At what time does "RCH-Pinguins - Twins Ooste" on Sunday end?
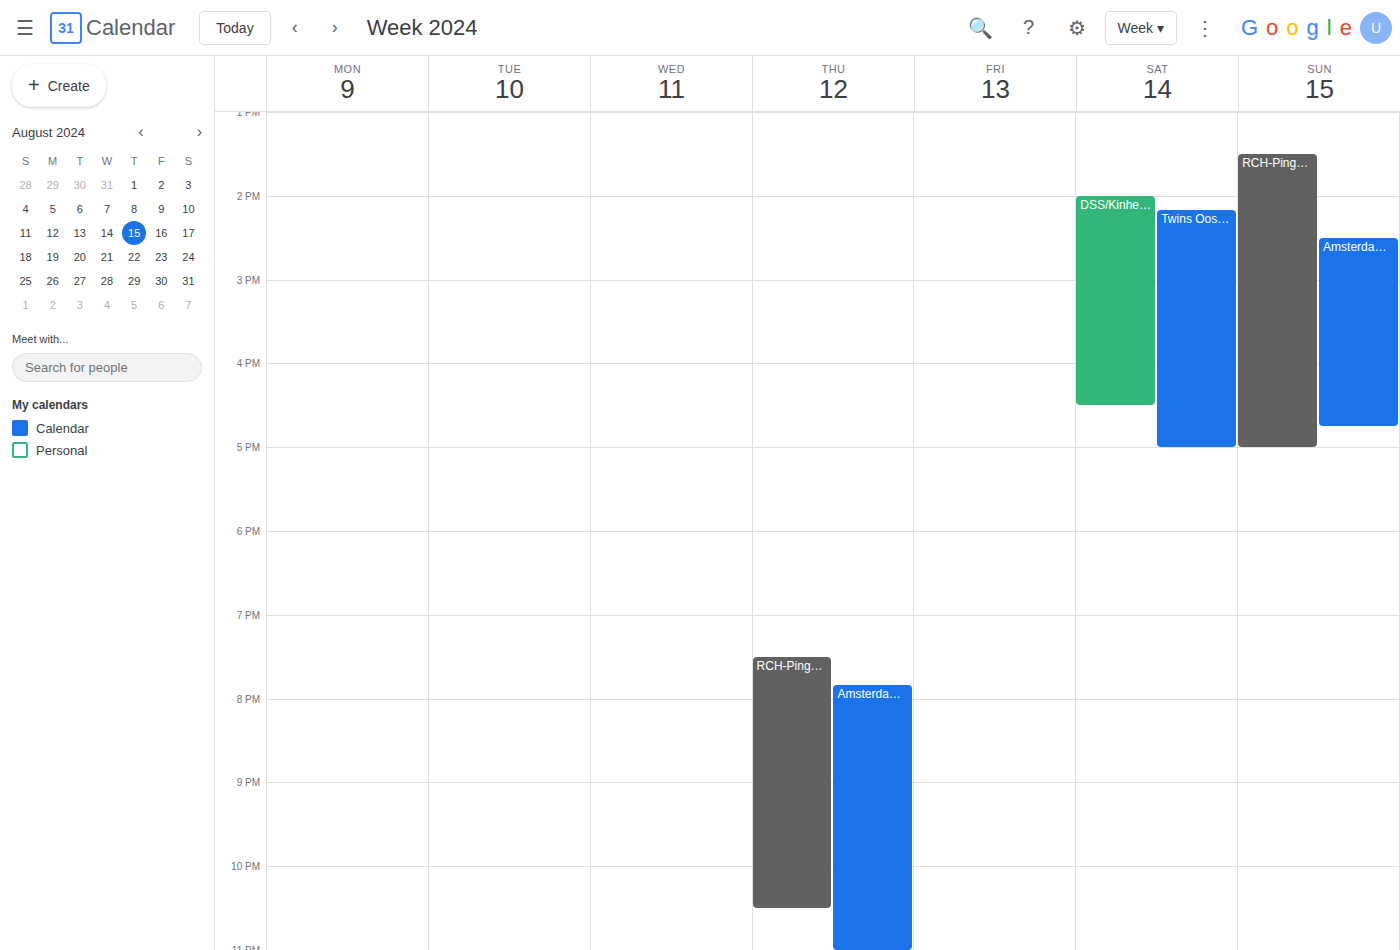
5:00 PM